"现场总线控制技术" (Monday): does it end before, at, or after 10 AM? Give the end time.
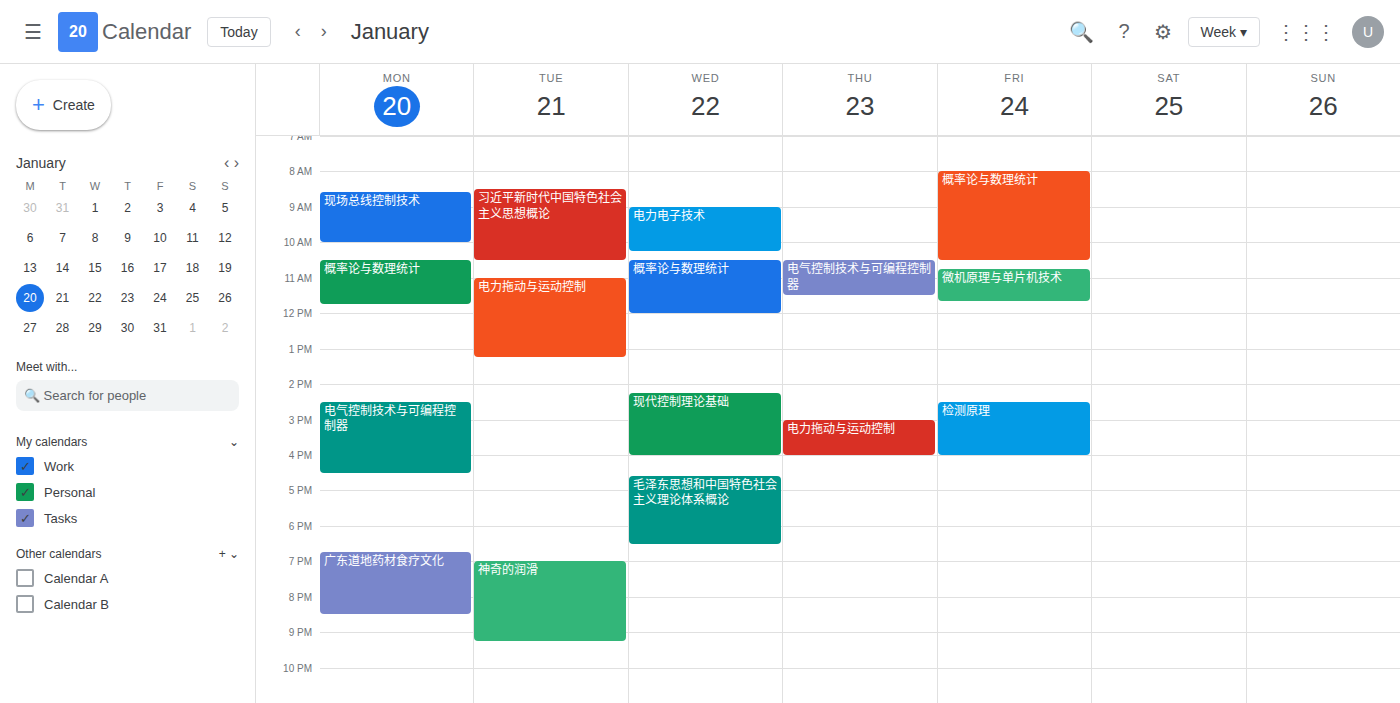
10:00 AM -- exactly at 10 AM, on the 10 AM line.